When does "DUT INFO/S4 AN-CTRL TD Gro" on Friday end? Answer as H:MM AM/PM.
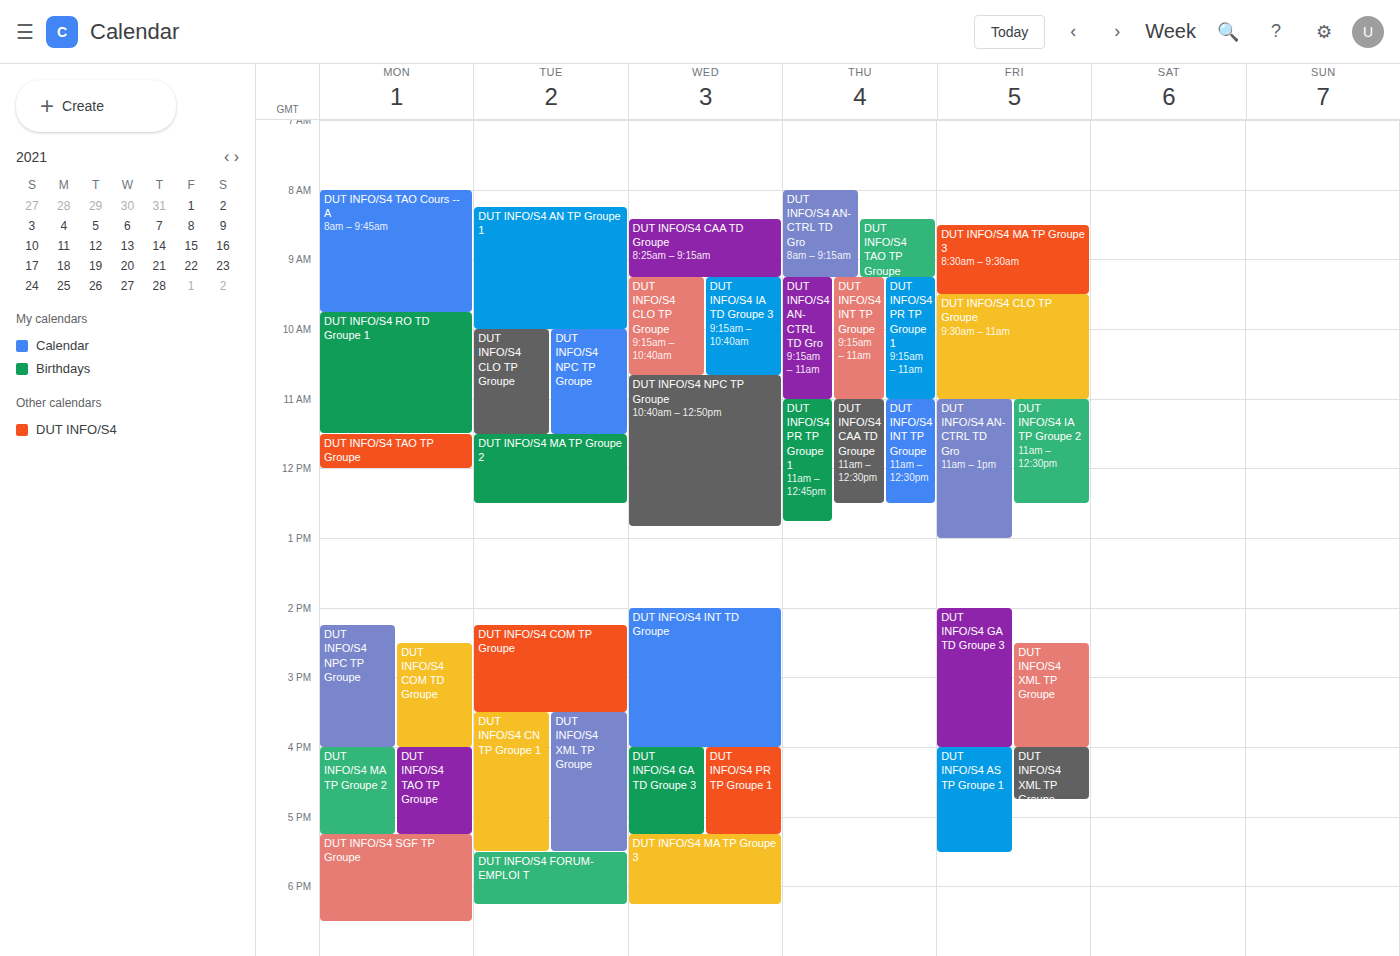
1:00 PM